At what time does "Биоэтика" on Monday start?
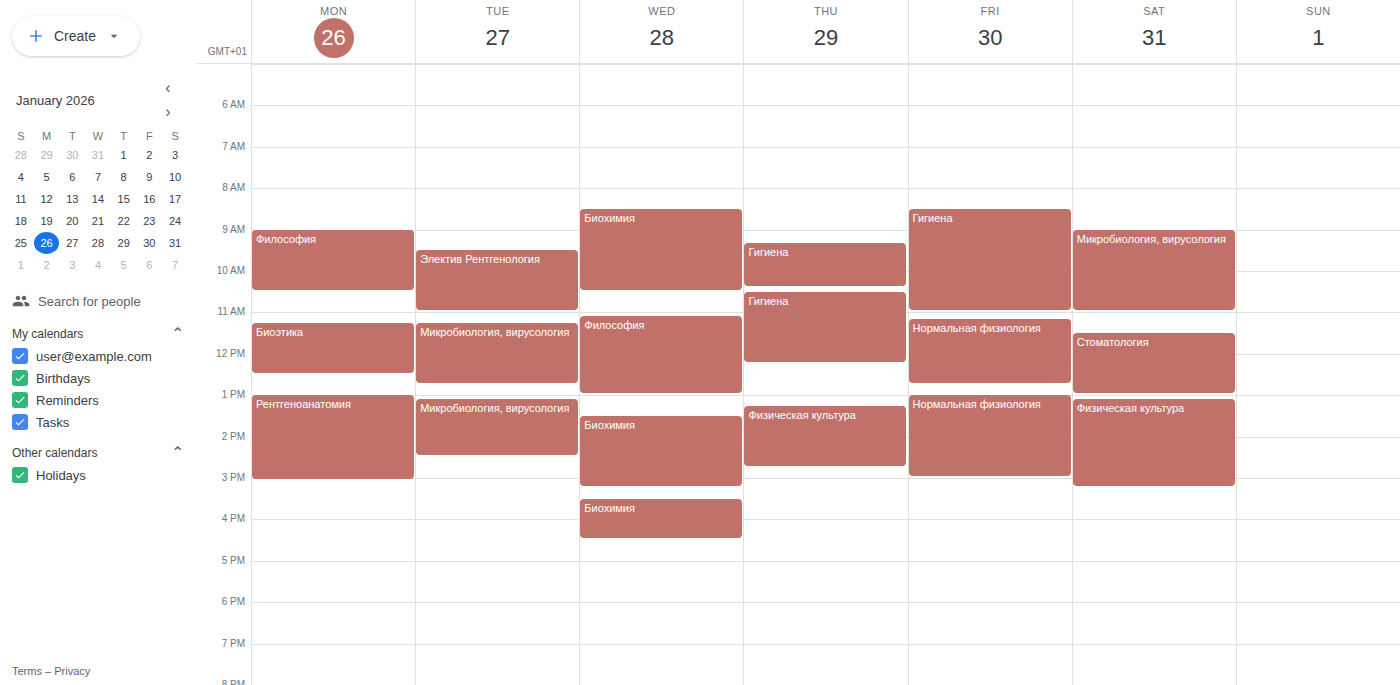
11:15 AM